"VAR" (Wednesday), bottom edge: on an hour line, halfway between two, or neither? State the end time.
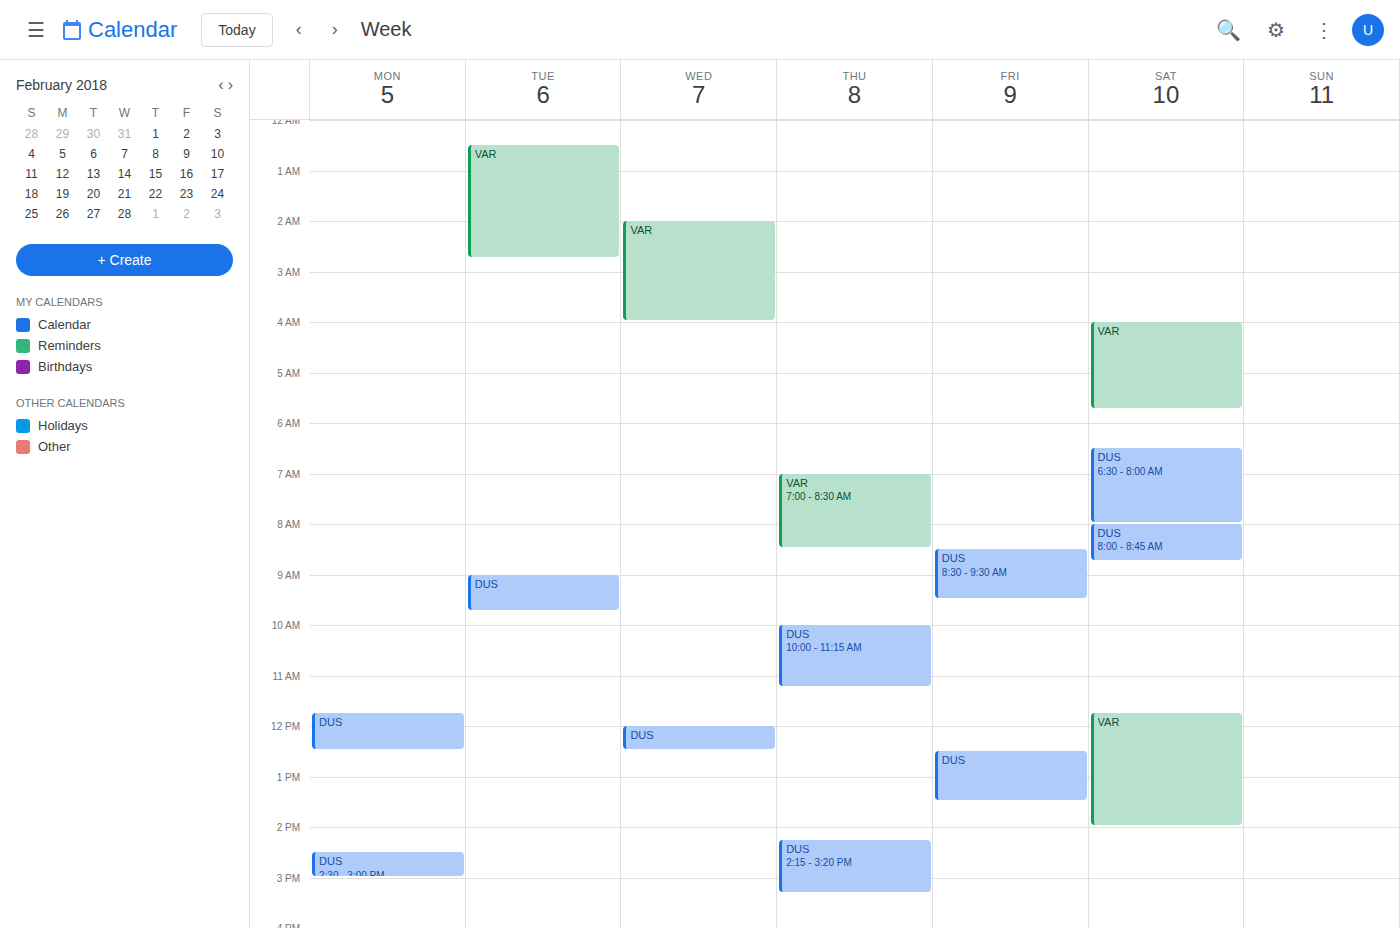
04:00 -- exactly on the 04:00 line.